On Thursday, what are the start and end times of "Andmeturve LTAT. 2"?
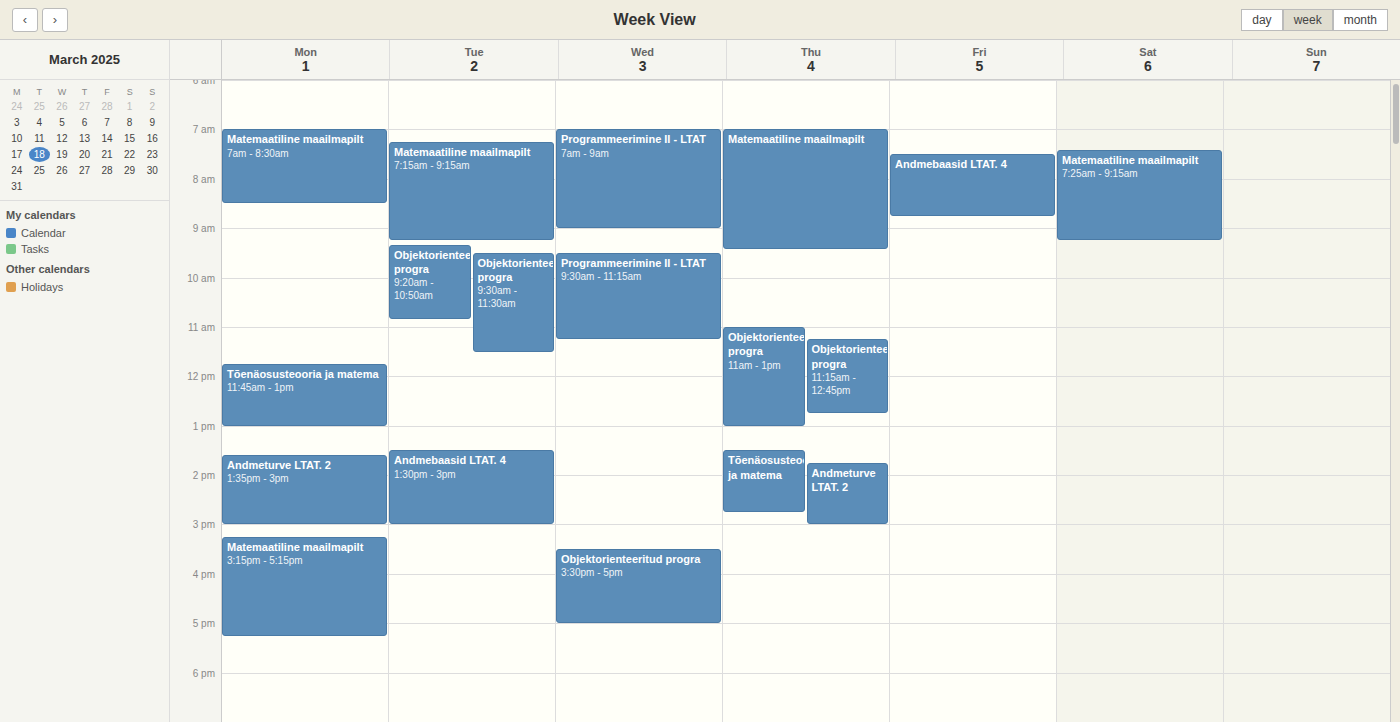
1:45 PM to 3:00 PM